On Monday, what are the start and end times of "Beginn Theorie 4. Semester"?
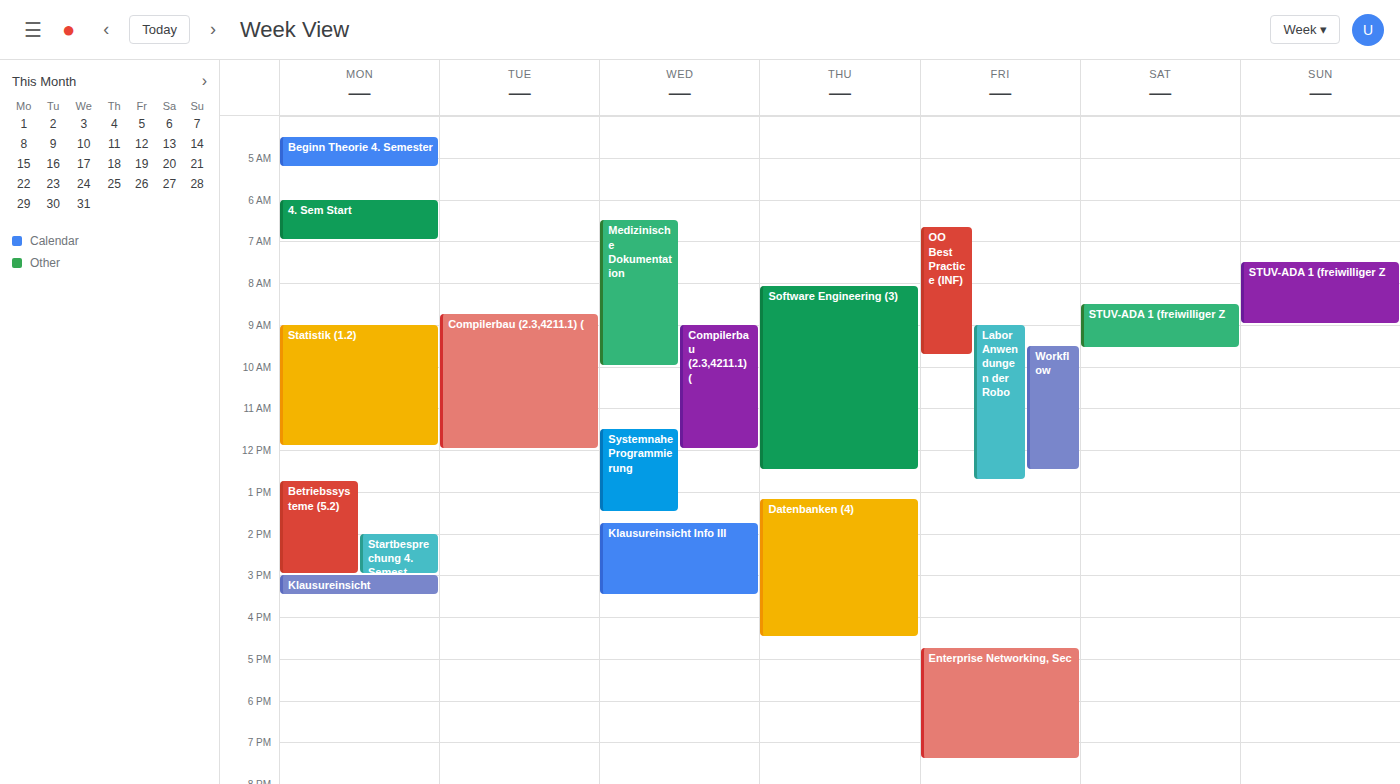
4:30 AM to 5:15 AM